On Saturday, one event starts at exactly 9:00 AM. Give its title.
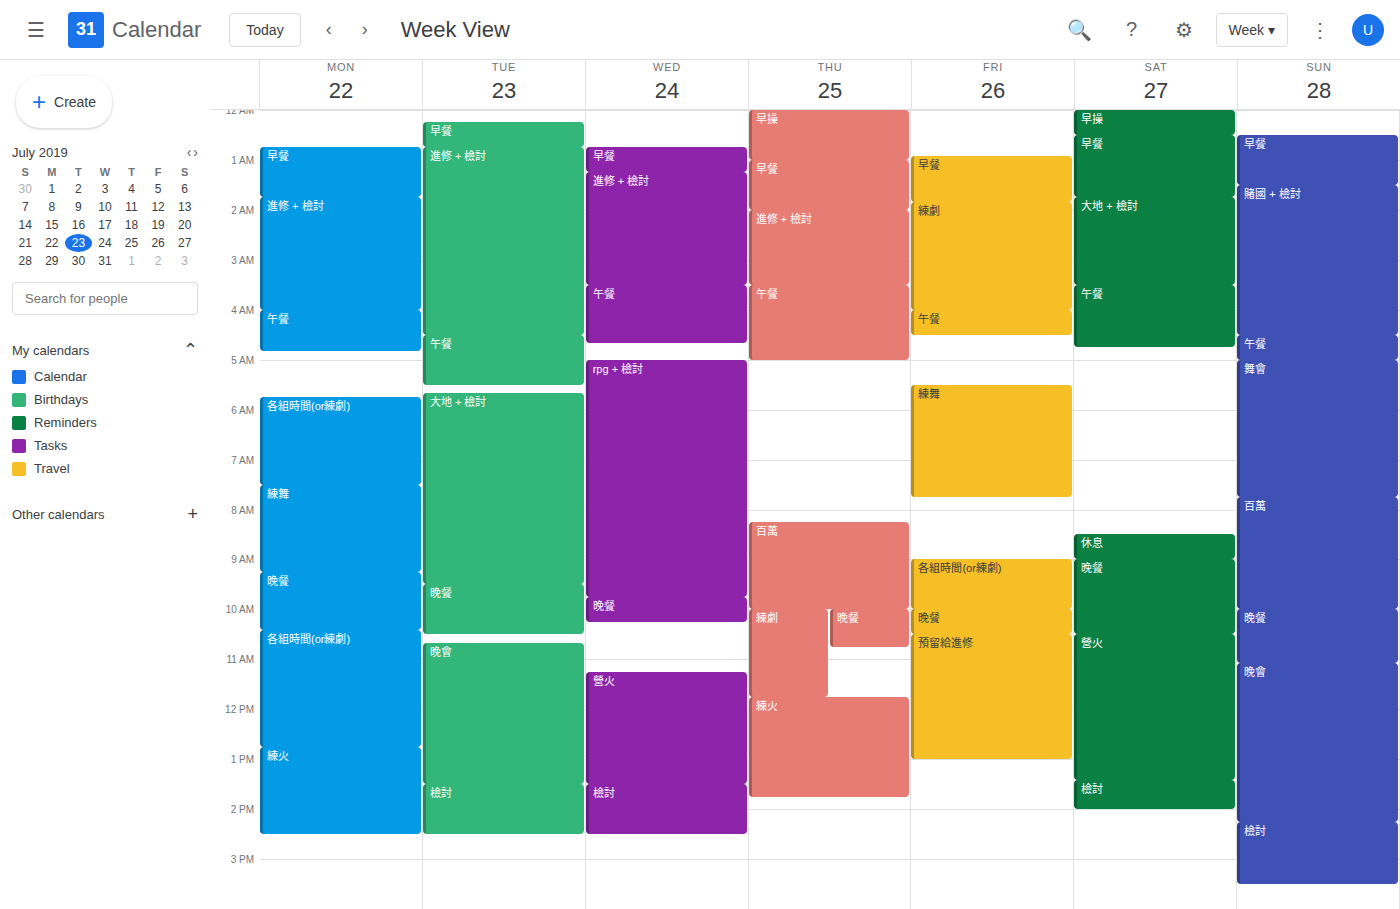
"晚餐"